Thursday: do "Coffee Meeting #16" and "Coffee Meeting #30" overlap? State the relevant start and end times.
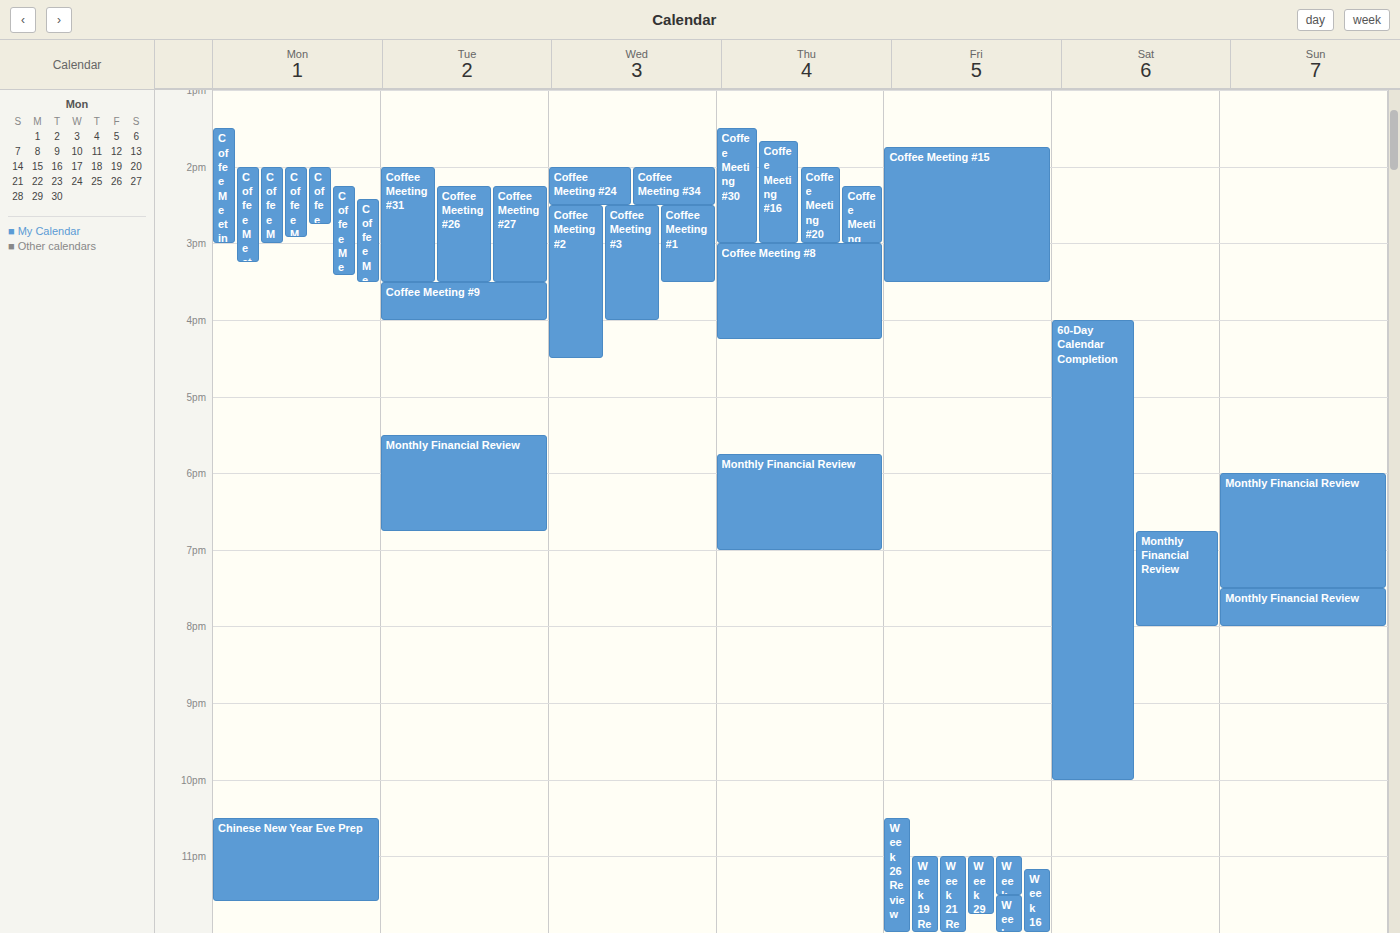
"Coffee Meeting #16" runs 1:40 PM to 3:00 PM, inside "Coffee Meeting #30" -- they overlap.